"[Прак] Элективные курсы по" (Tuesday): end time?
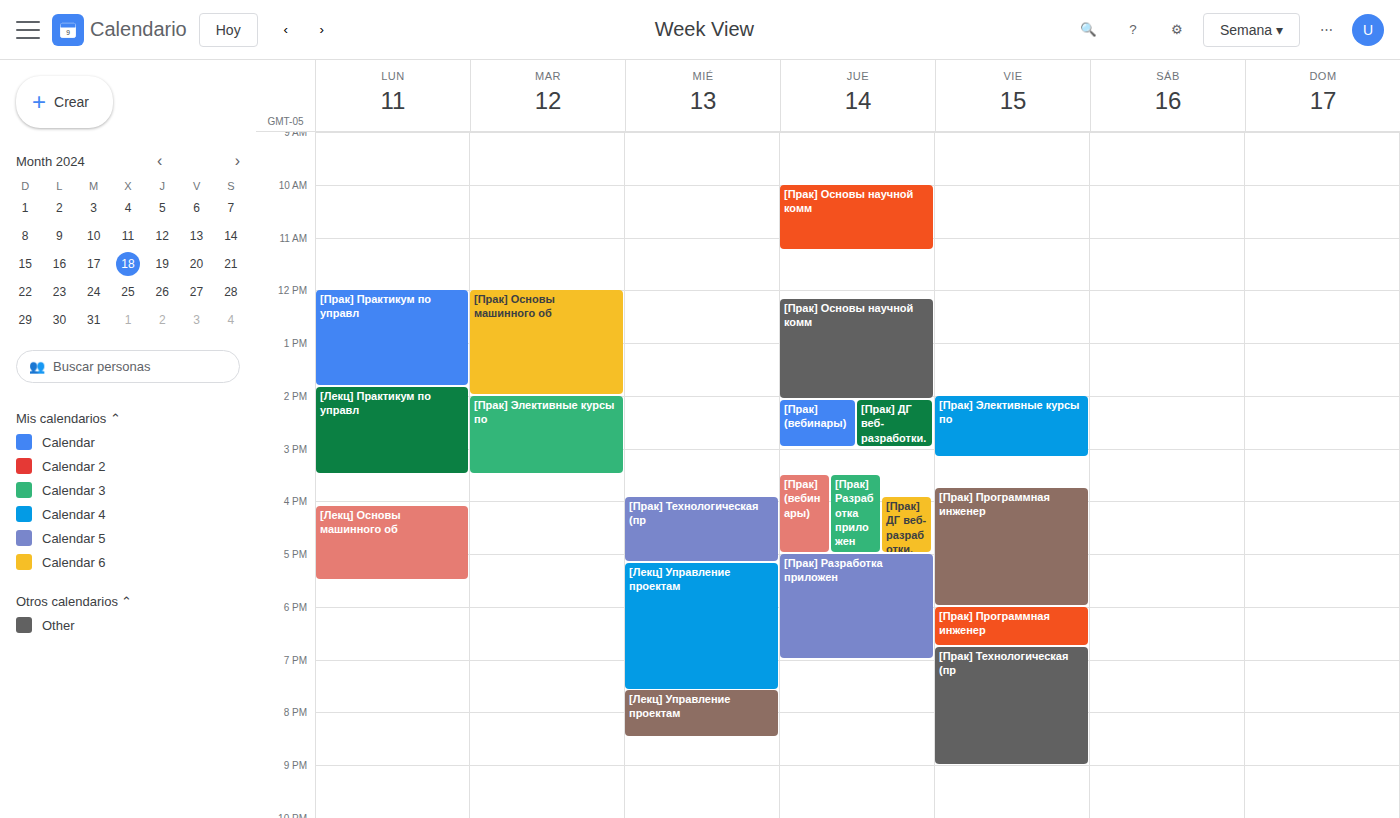
15:30